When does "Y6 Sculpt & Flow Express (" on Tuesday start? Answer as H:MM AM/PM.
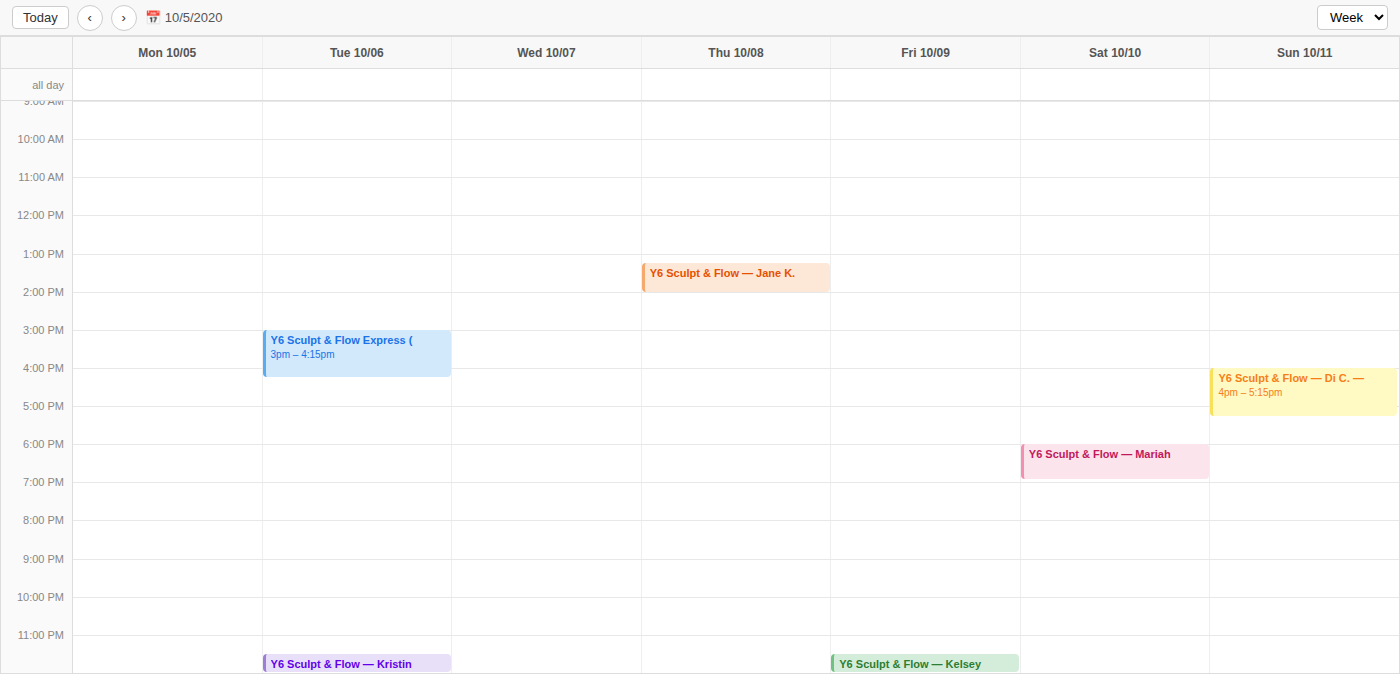
3:00 PM